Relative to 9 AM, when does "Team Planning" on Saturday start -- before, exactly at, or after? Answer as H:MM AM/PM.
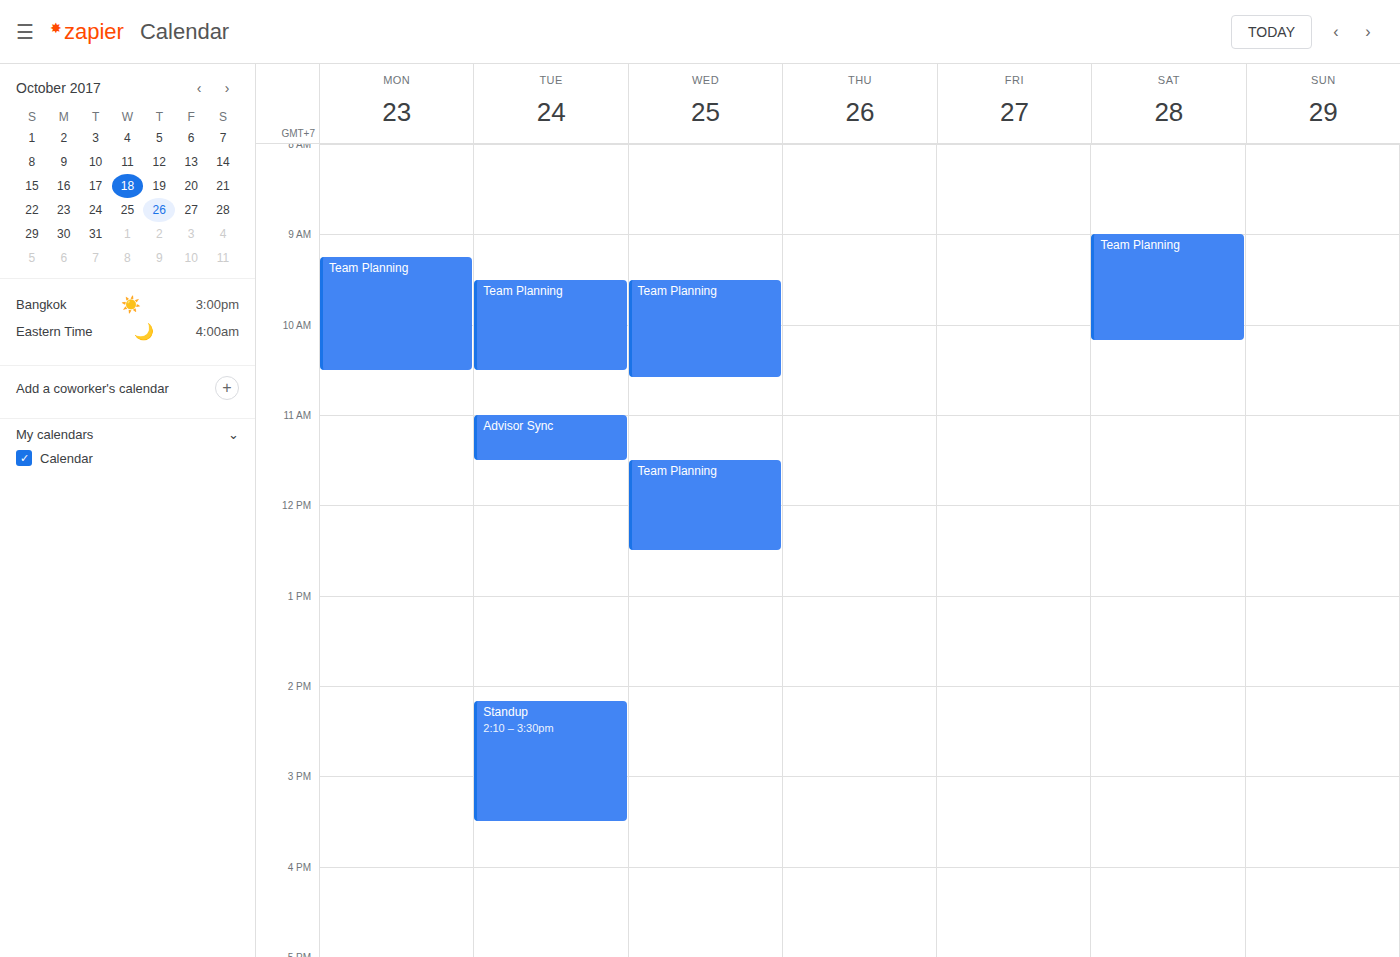
9:00 AM -- exactly at 9 AM, on the 9 AM line.